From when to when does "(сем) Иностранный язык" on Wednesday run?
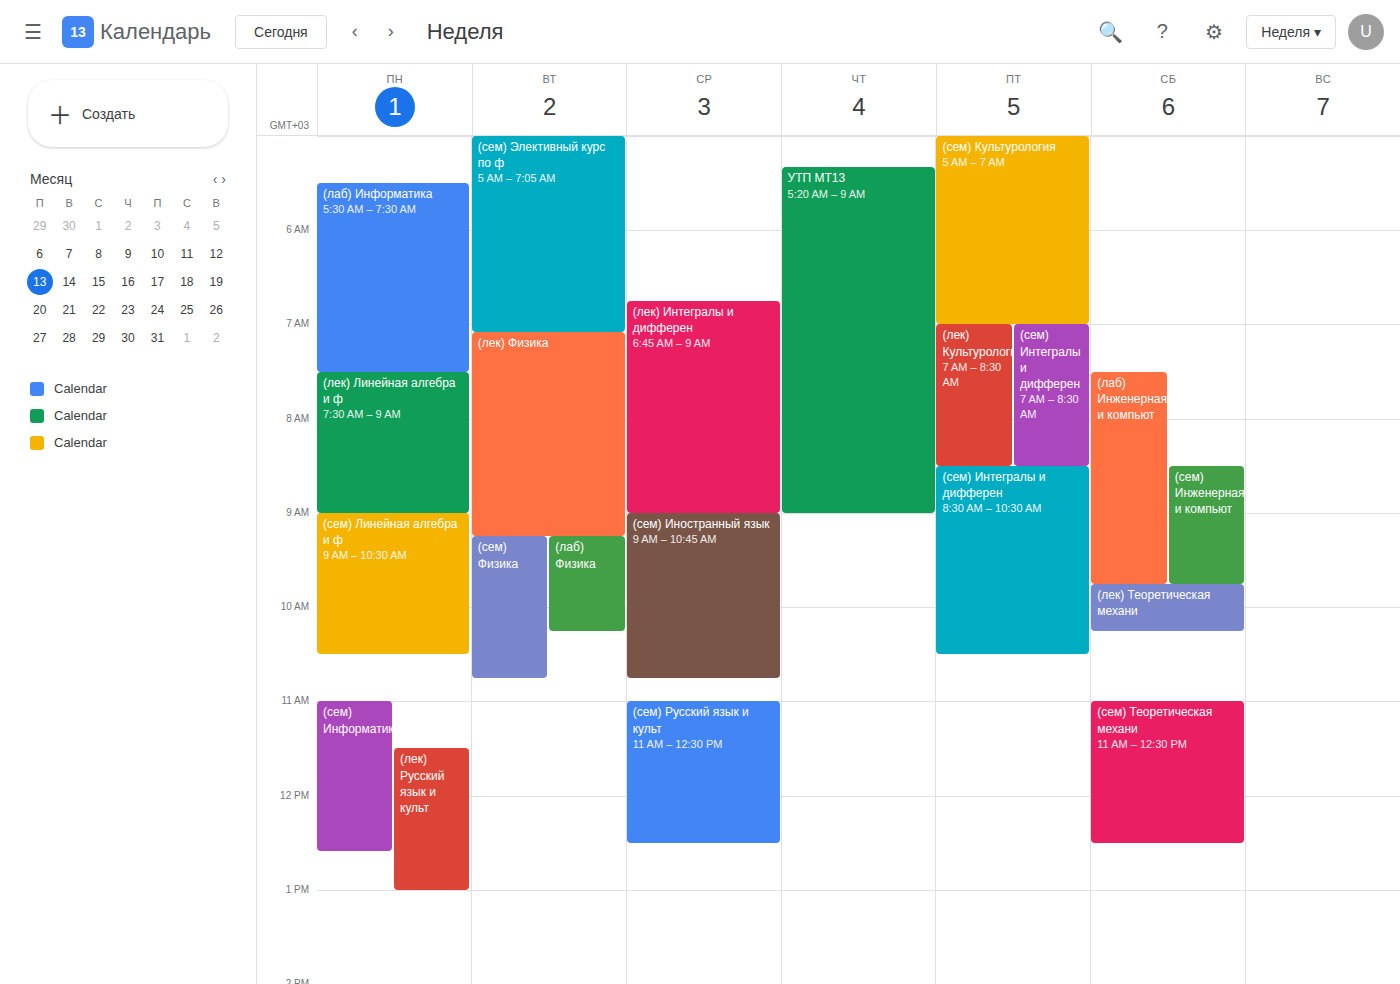
9:00 AM to 10:45 AM